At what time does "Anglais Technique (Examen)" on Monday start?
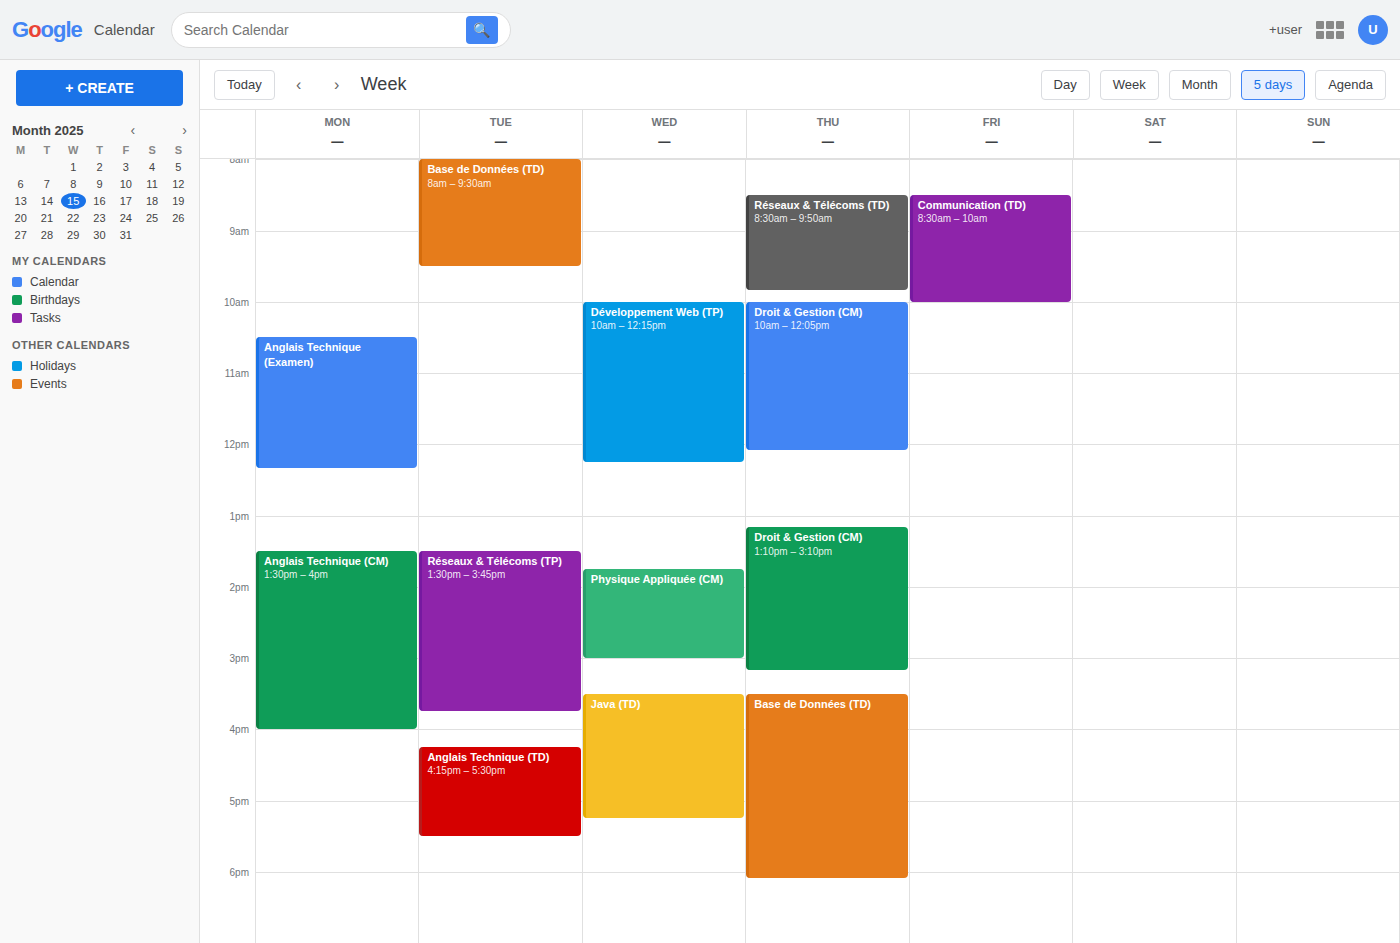
10:30 AM